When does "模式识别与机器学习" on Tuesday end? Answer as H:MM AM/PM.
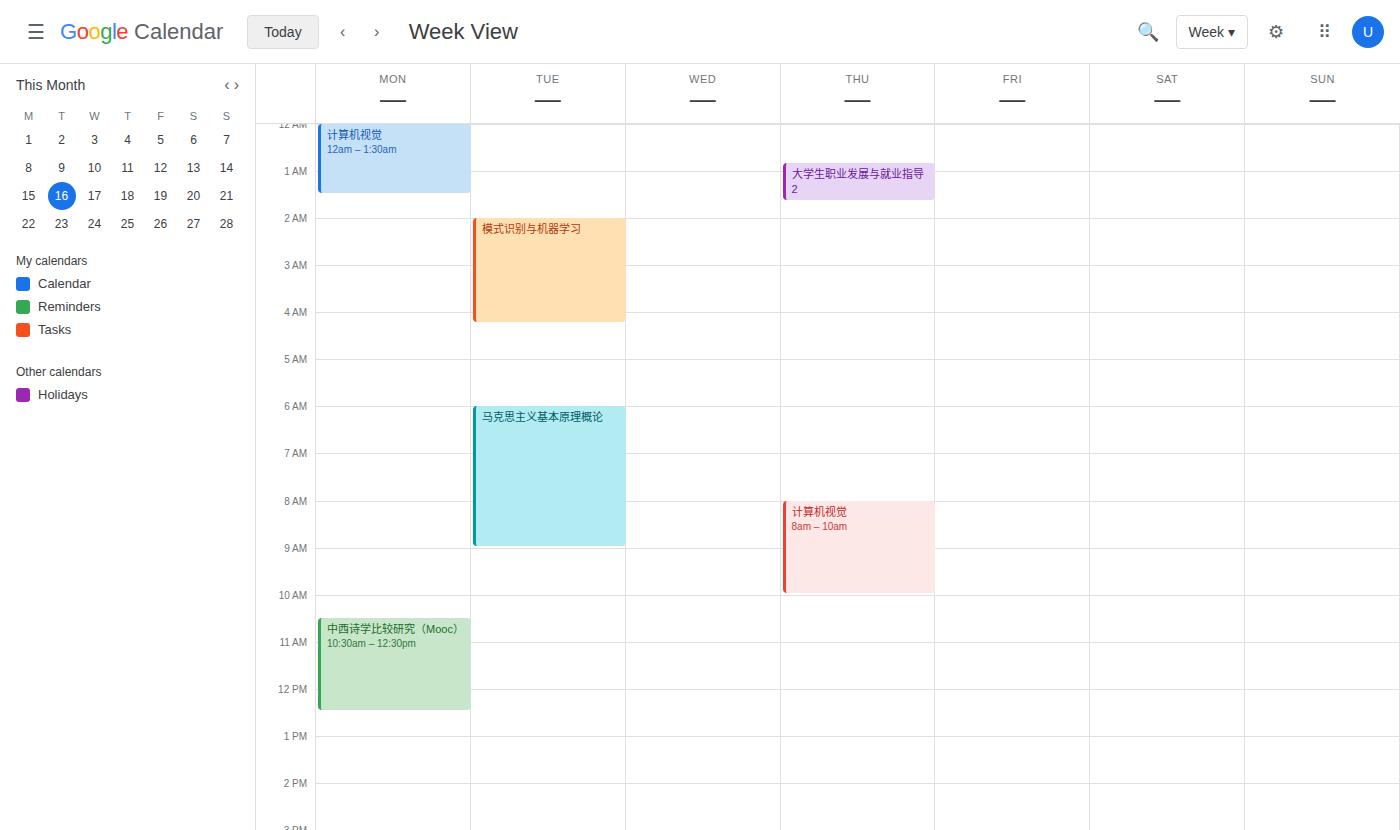
4:15 AM